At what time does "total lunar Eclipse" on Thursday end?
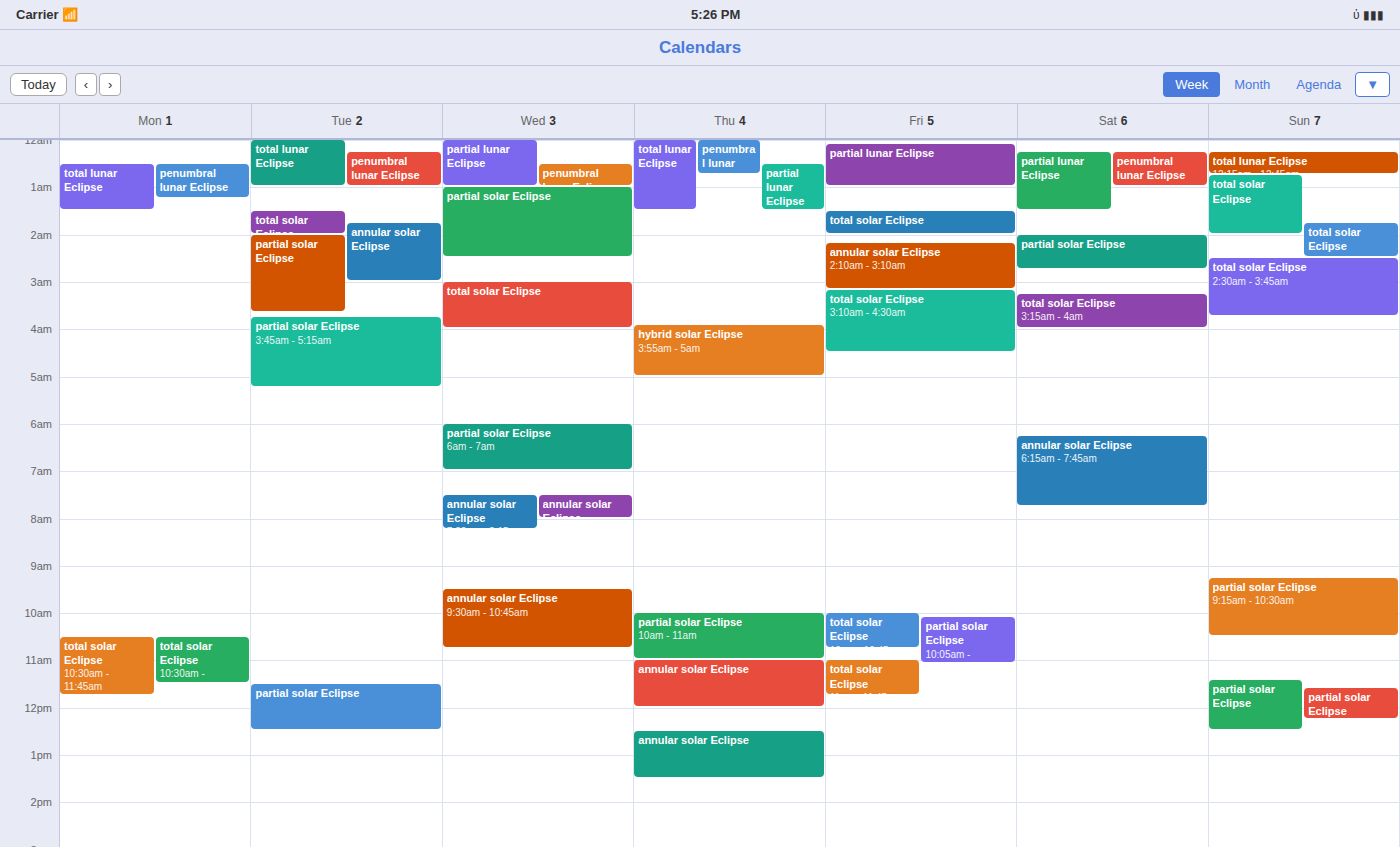
1:30 AM